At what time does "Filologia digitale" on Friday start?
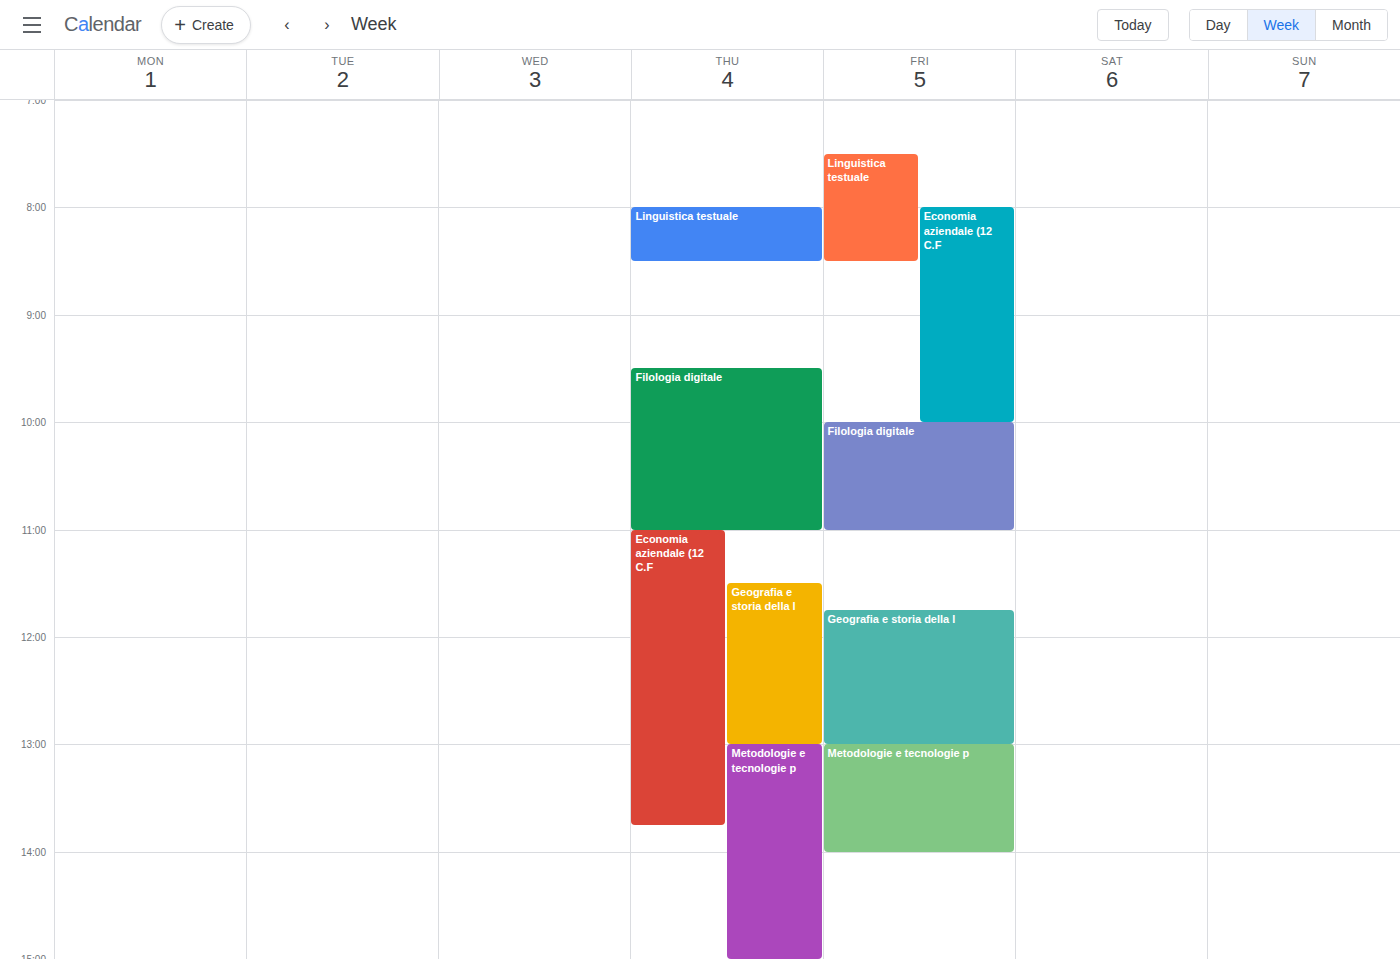
10:00 AM